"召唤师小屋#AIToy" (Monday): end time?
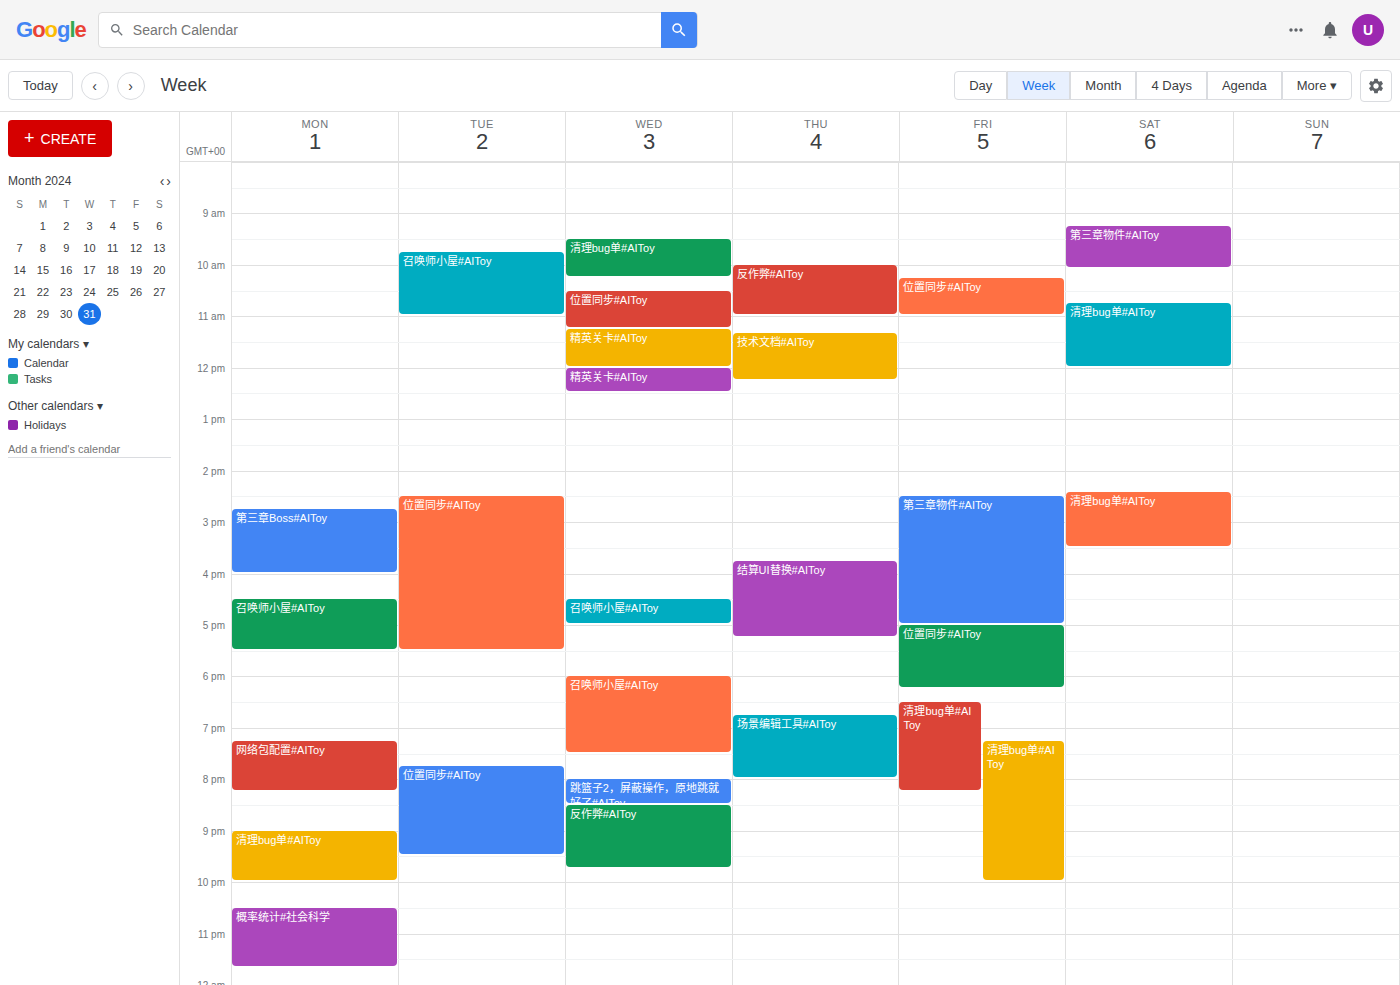
5:30 PM